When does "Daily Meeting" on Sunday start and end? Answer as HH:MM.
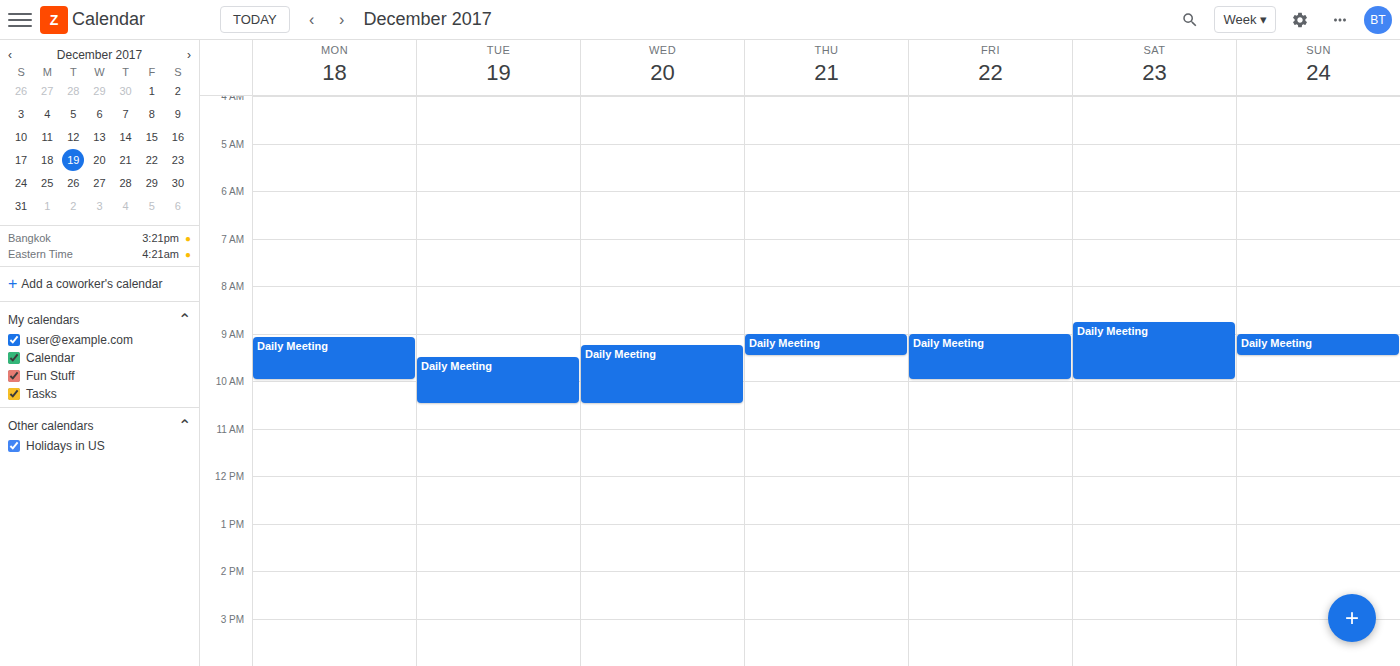
09:00 to 09:30